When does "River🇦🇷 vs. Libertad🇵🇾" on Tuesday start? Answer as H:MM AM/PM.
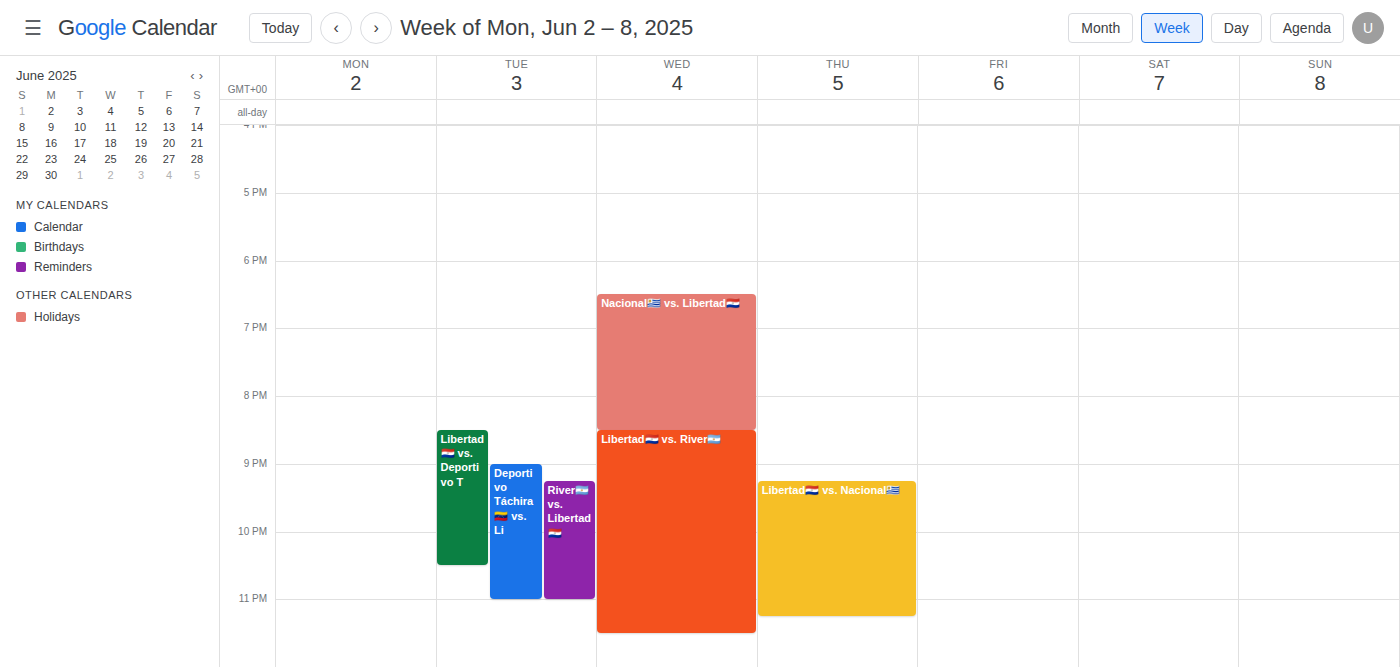
9:15 PM